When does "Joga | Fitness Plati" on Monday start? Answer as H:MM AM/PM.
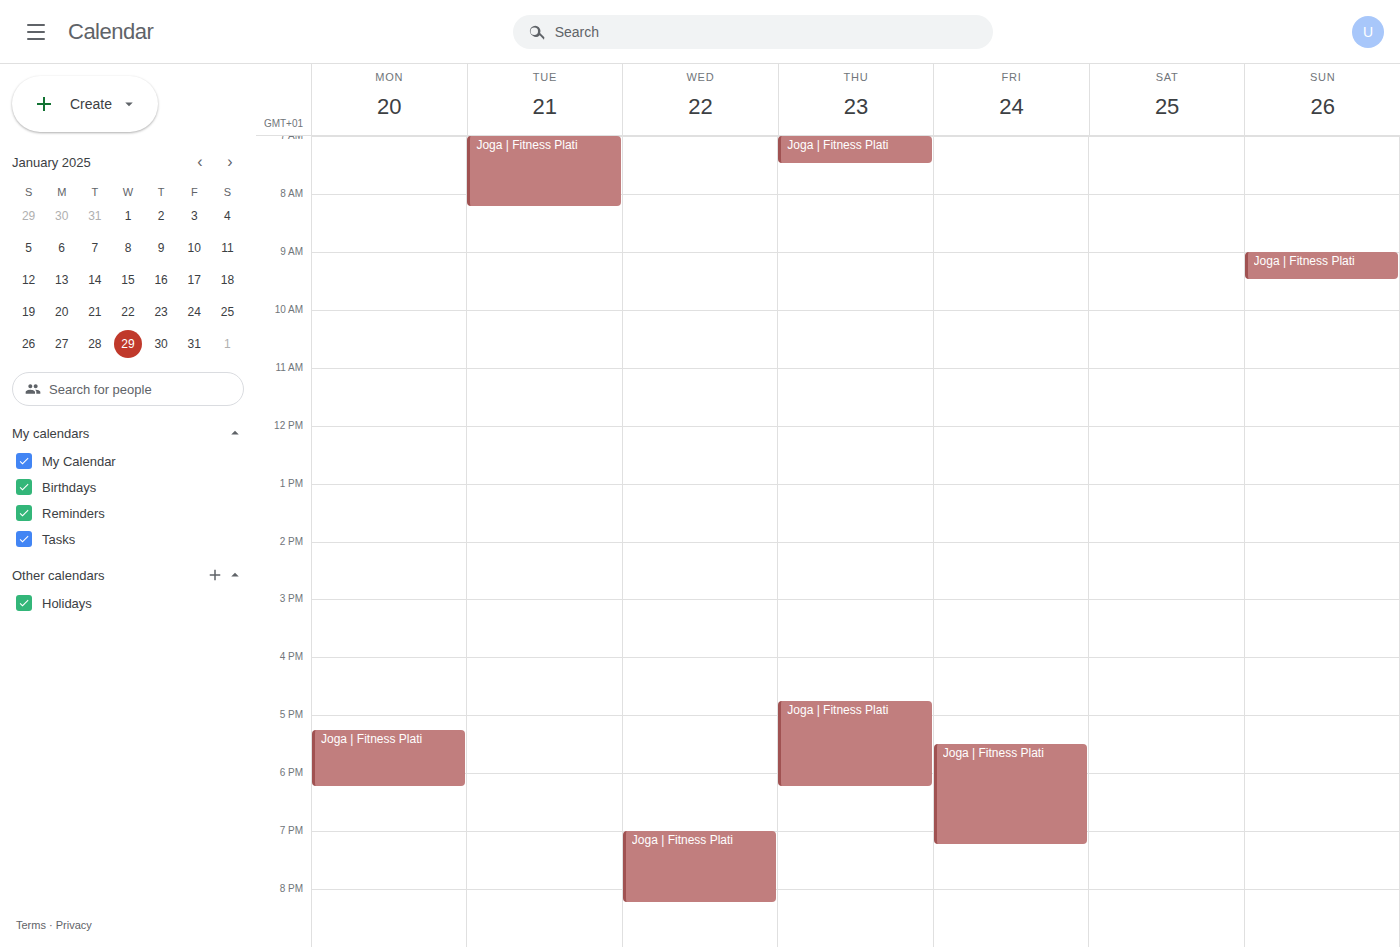
5:15 PM